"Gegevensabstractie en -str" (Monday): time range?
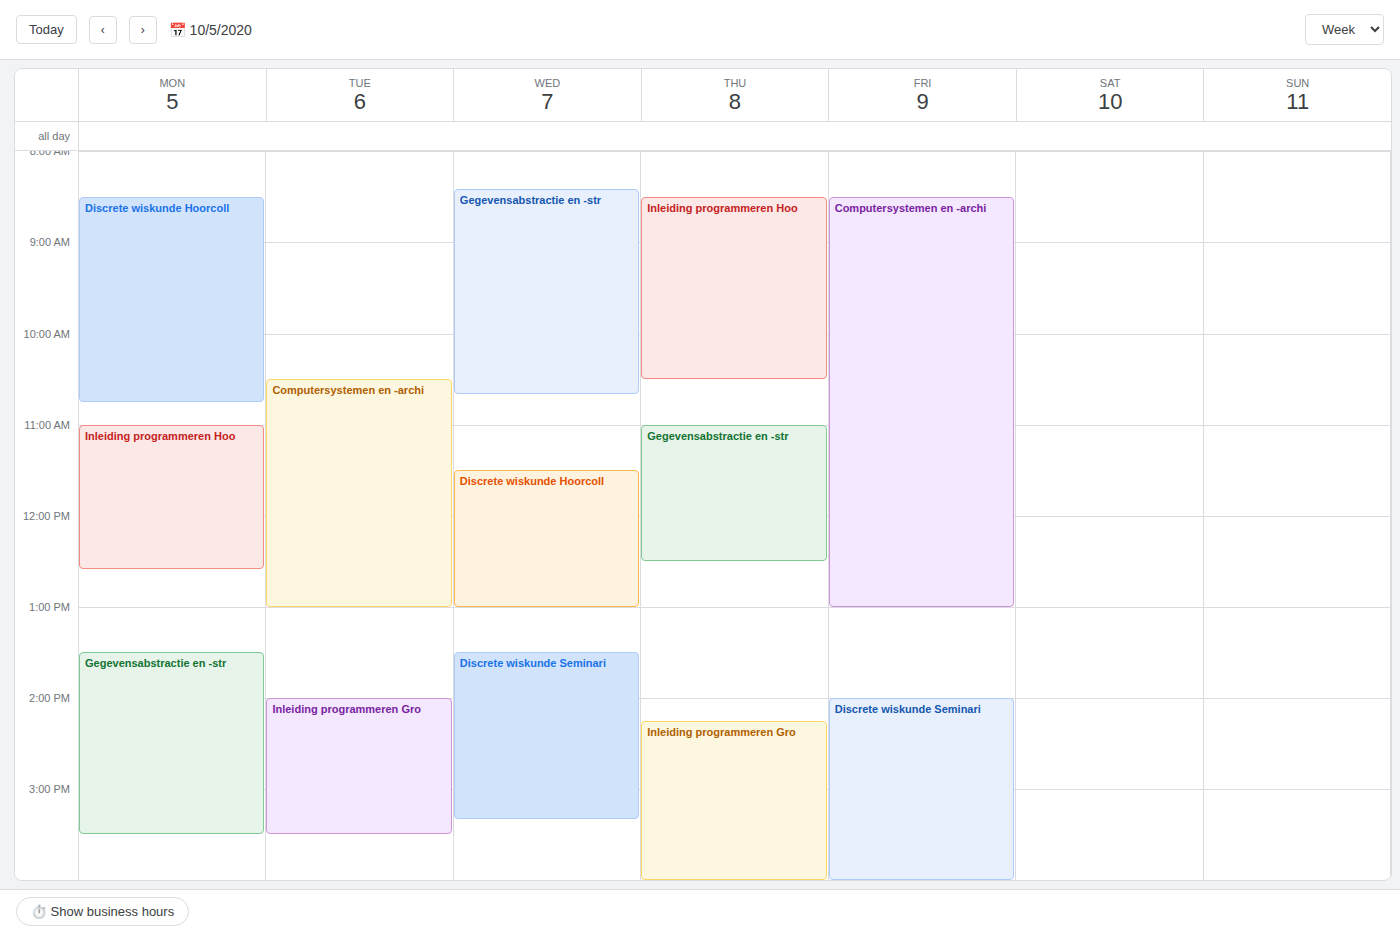
13:30 to 15:30